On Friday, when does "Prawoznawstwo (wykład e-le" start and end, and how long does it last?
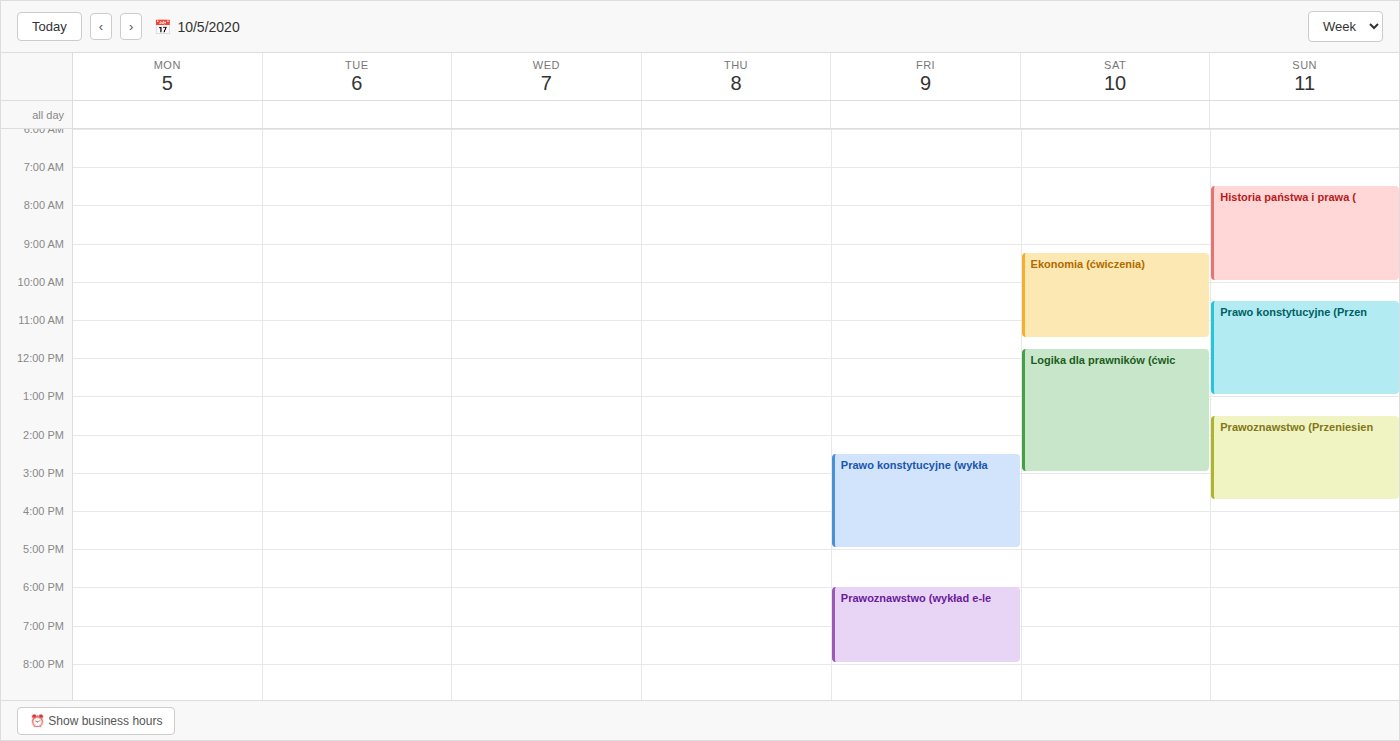
6:00 PM to 8:00 PM, 2 hours